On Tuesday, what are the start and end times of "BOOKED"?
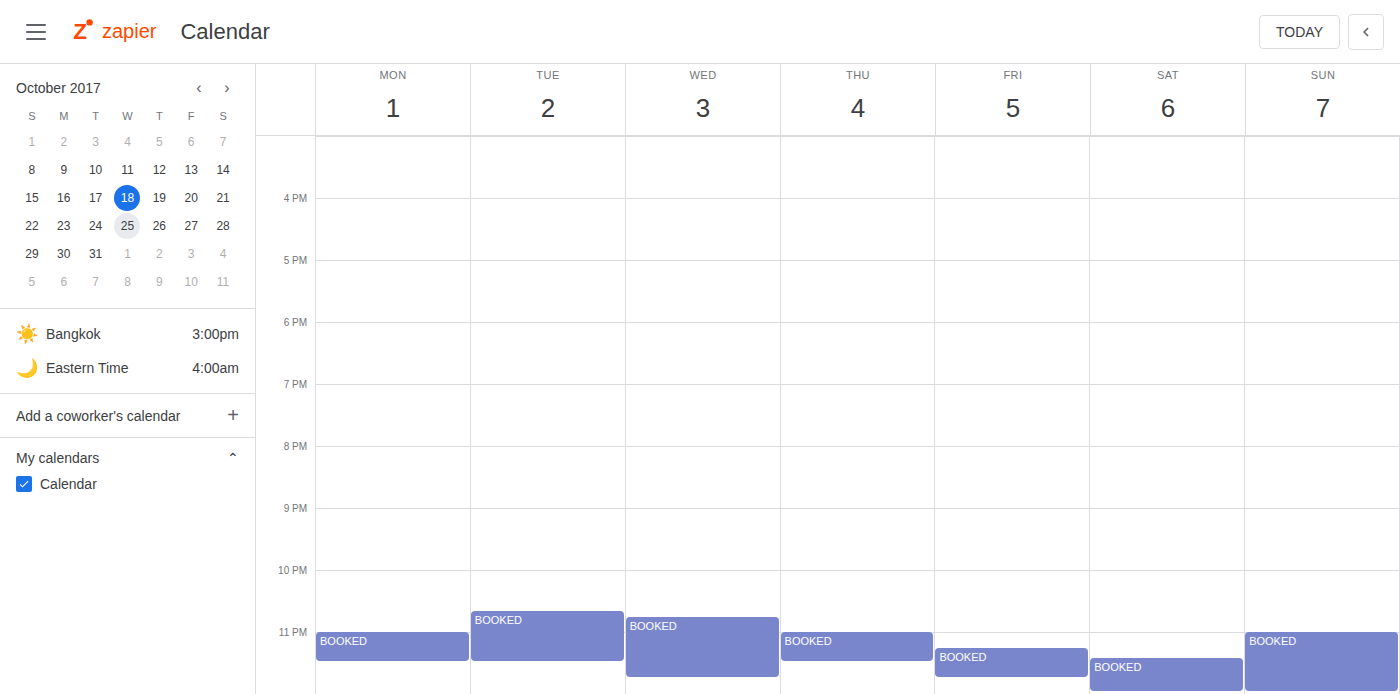
10:40 PM to 11:30 PM